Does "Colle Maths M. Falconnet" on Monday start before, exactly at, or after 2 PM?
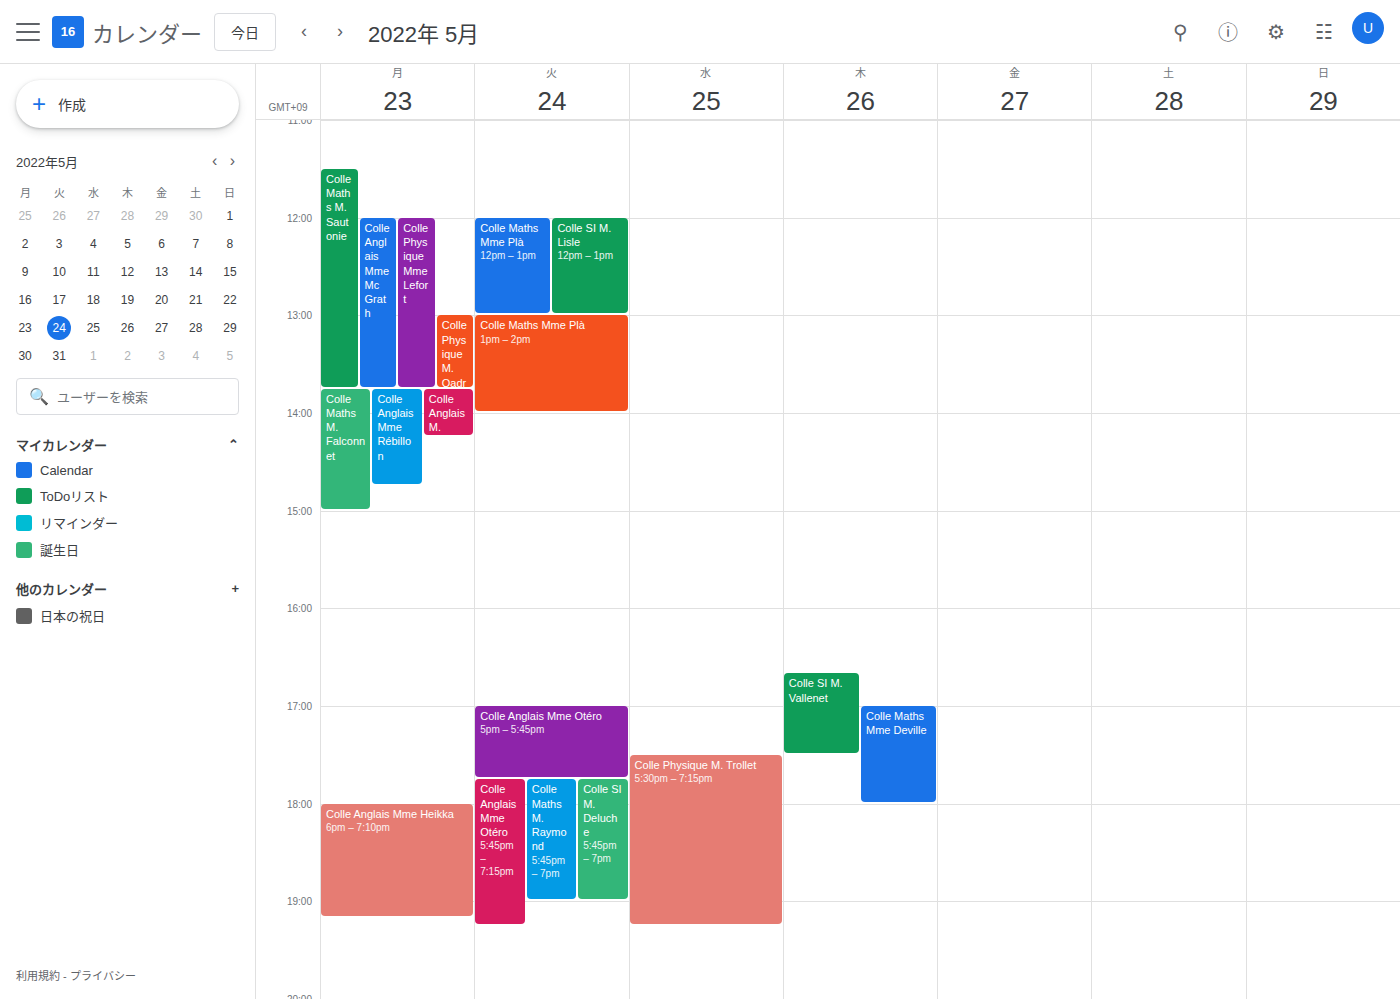
1:45 PM -- before 2 PM, 15 minutes above the 2 PM line.